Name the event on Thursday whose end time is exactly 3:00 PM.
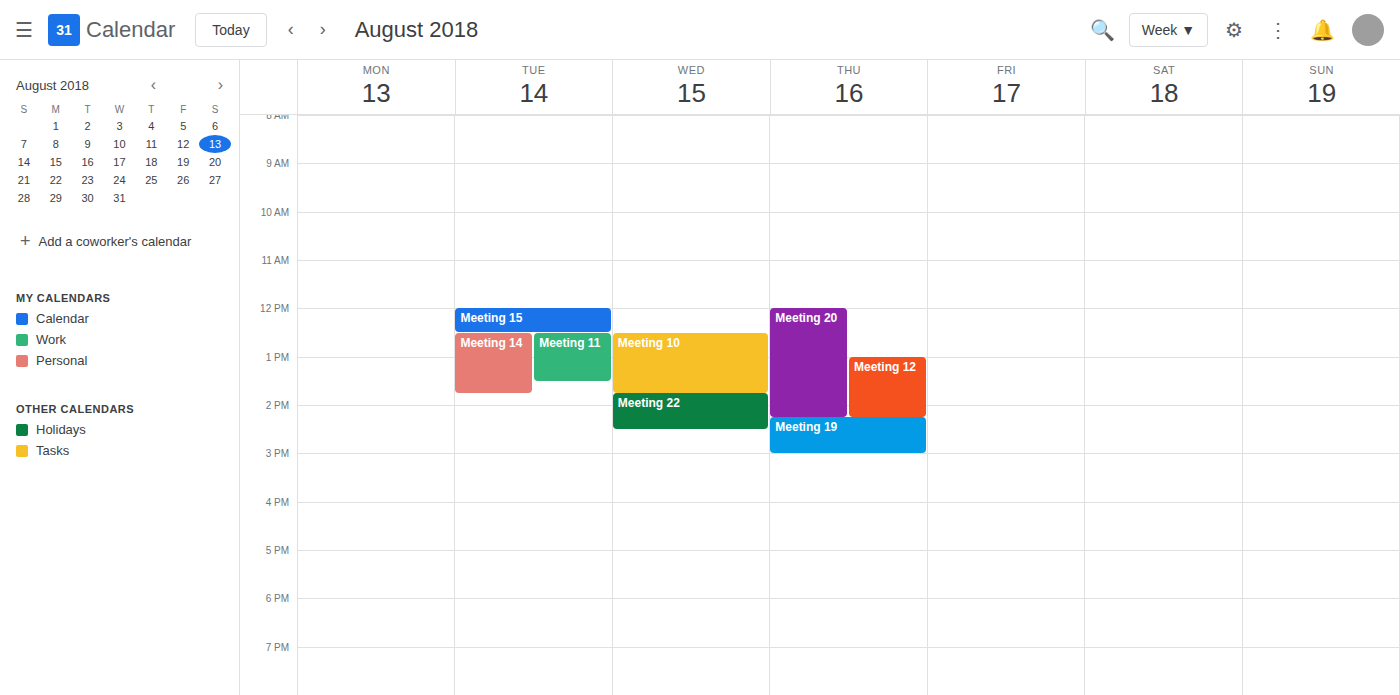
"Meeting 19"